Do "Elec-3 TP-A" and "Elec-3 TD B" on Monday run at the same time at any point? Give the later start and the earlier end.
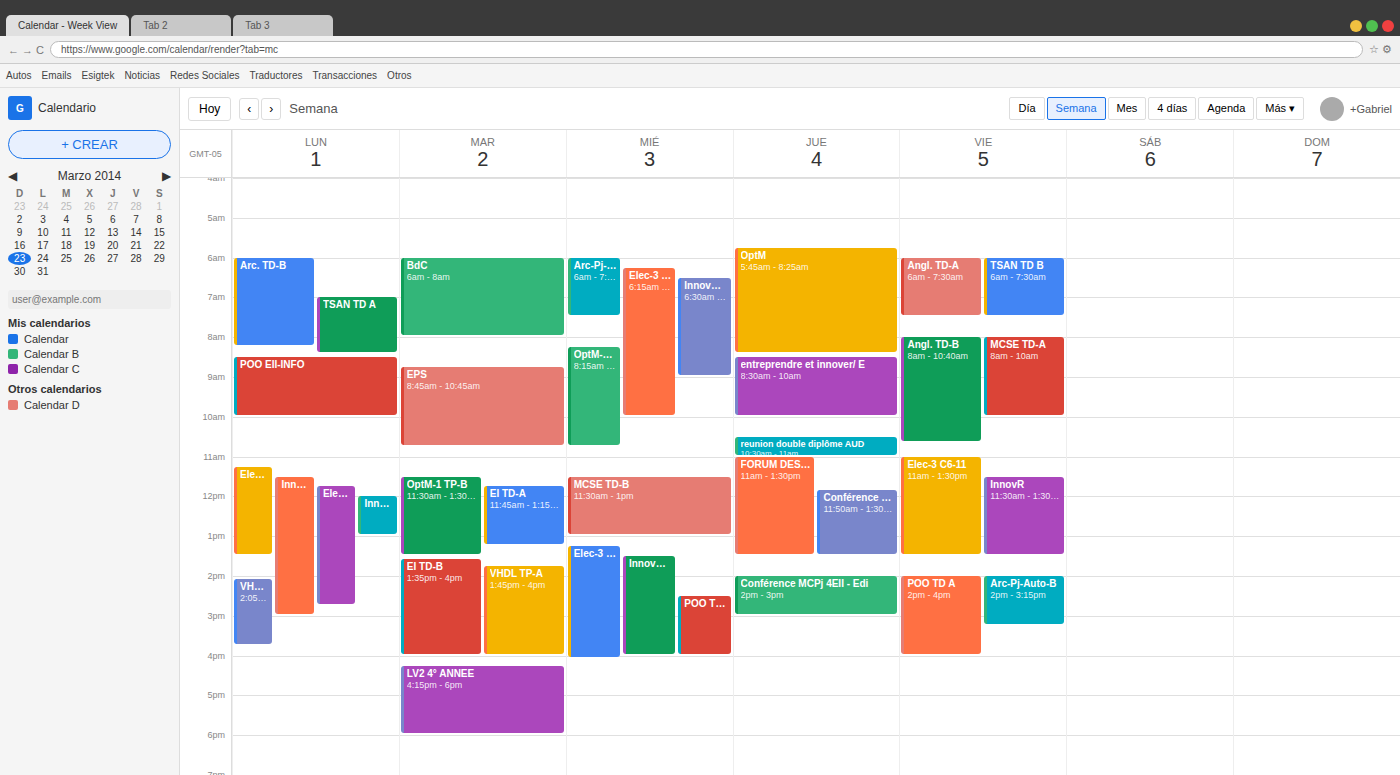
"Elec-3 TP-A" starts at 11:45, before "Elec-3 TD B" ends at 13:30 -- they overlap.